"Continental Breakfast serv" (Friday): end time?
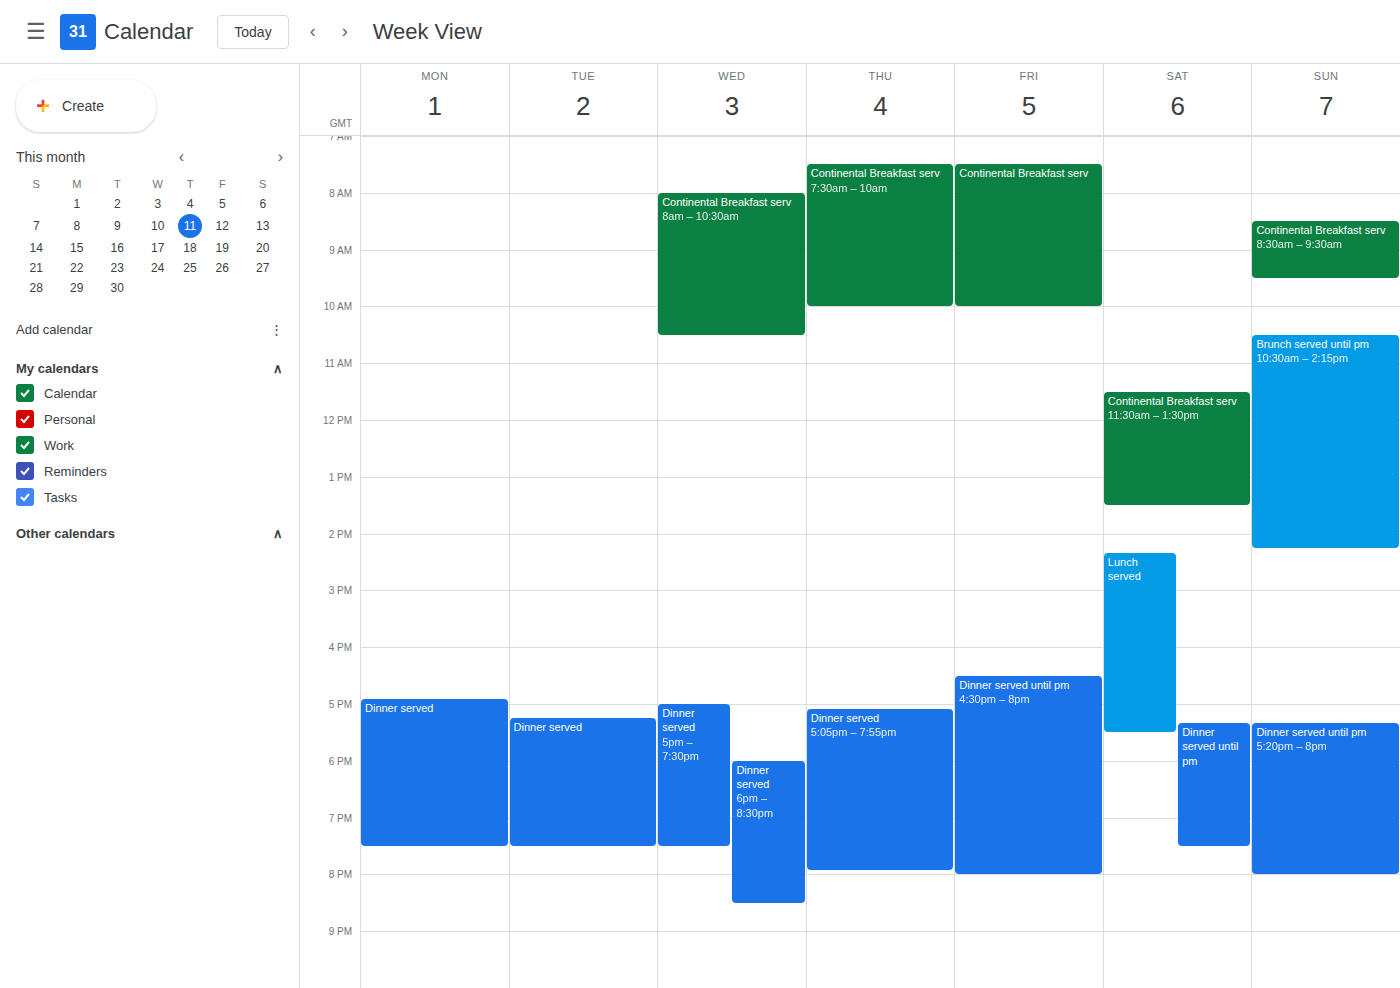
10:00 AM